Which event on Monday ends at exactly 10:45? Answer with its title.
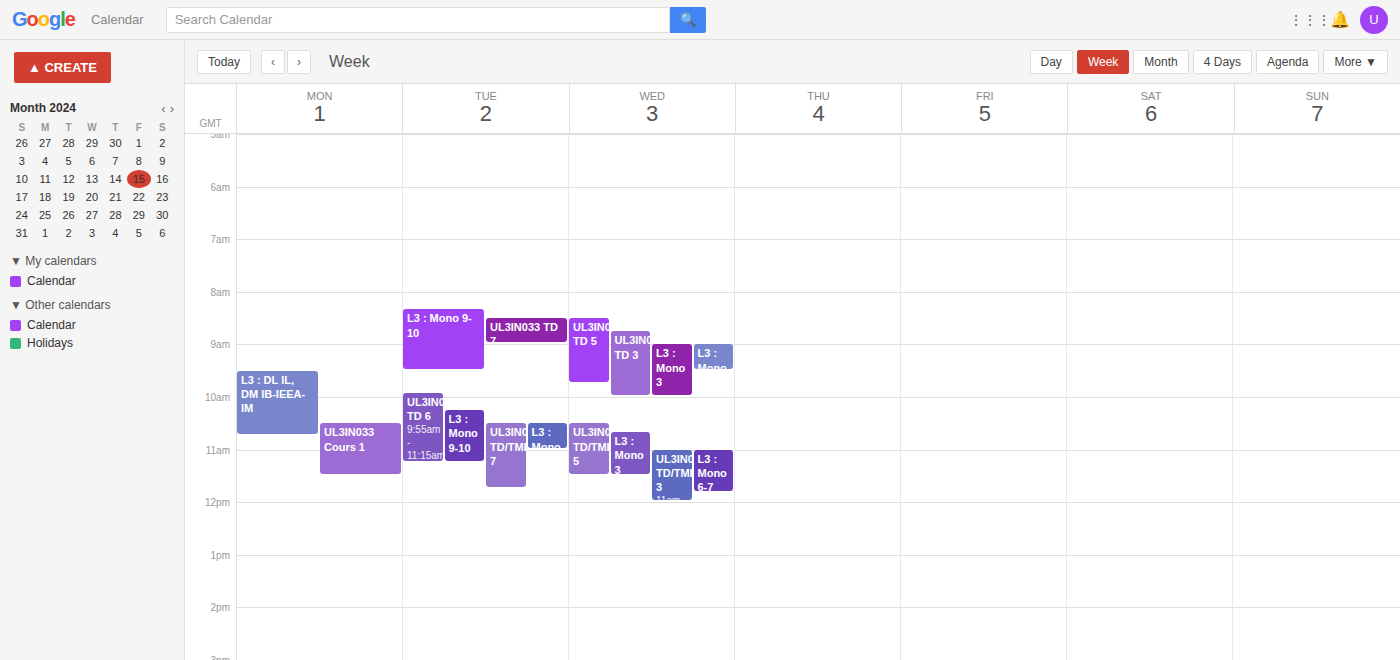
"L3 : DL IL, DM IB-IEEA-IM"